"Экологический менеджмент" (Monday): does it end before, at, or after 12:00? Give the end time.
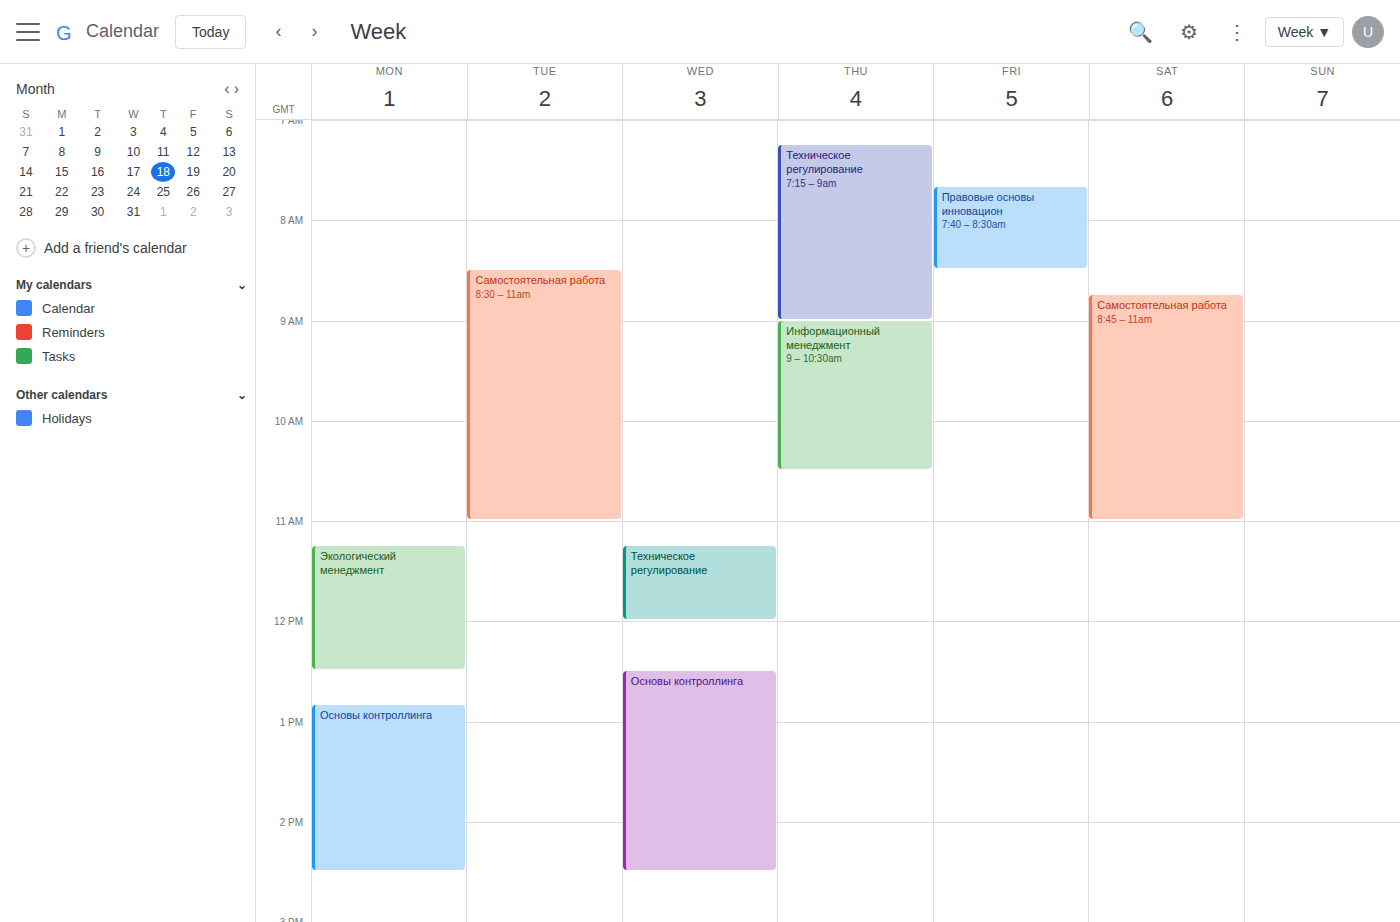
12:30 -- after 12:00, 30 minutes below the 12:00 line.